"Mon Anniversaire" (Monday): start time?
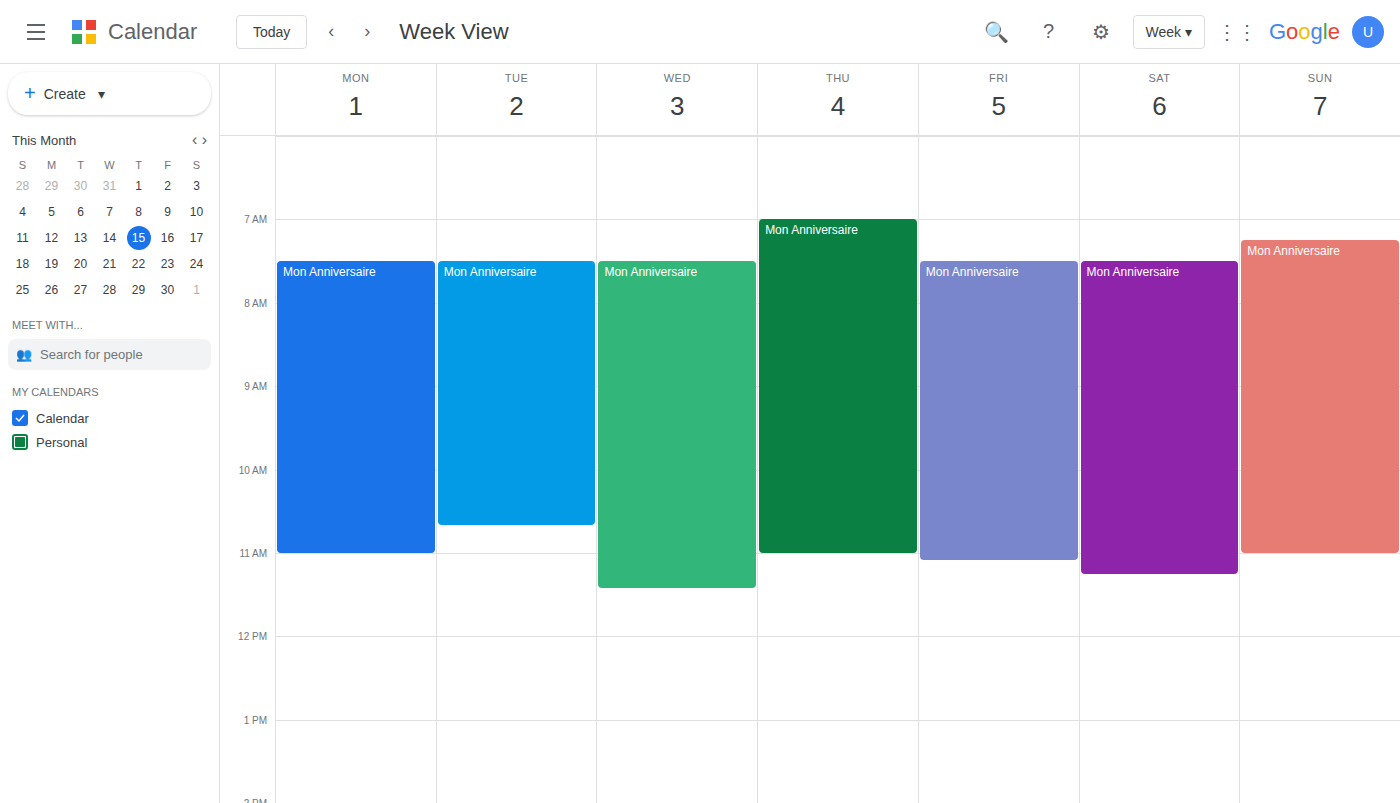
7:30 AM